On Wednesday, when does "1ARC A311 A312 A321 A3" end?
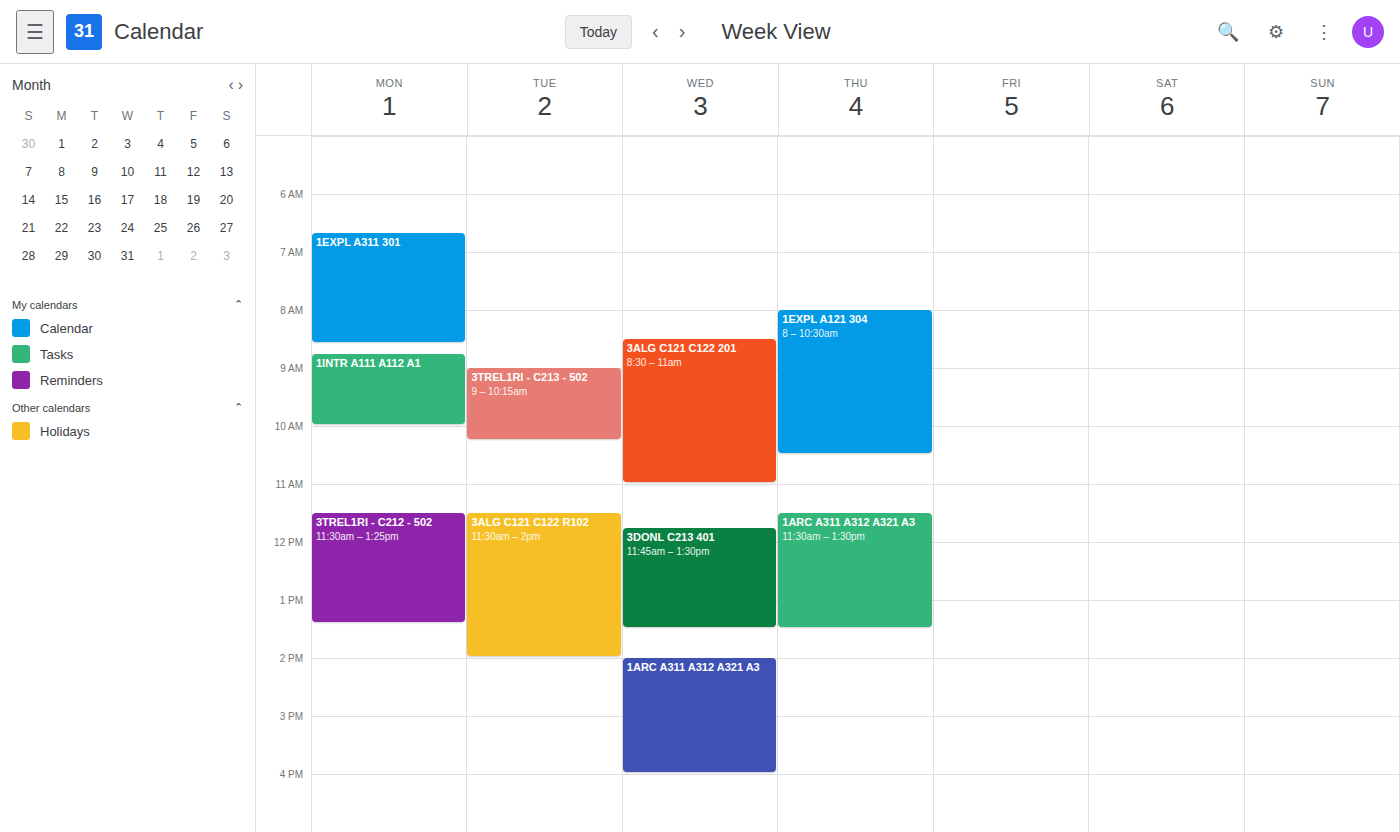
4:00 PM